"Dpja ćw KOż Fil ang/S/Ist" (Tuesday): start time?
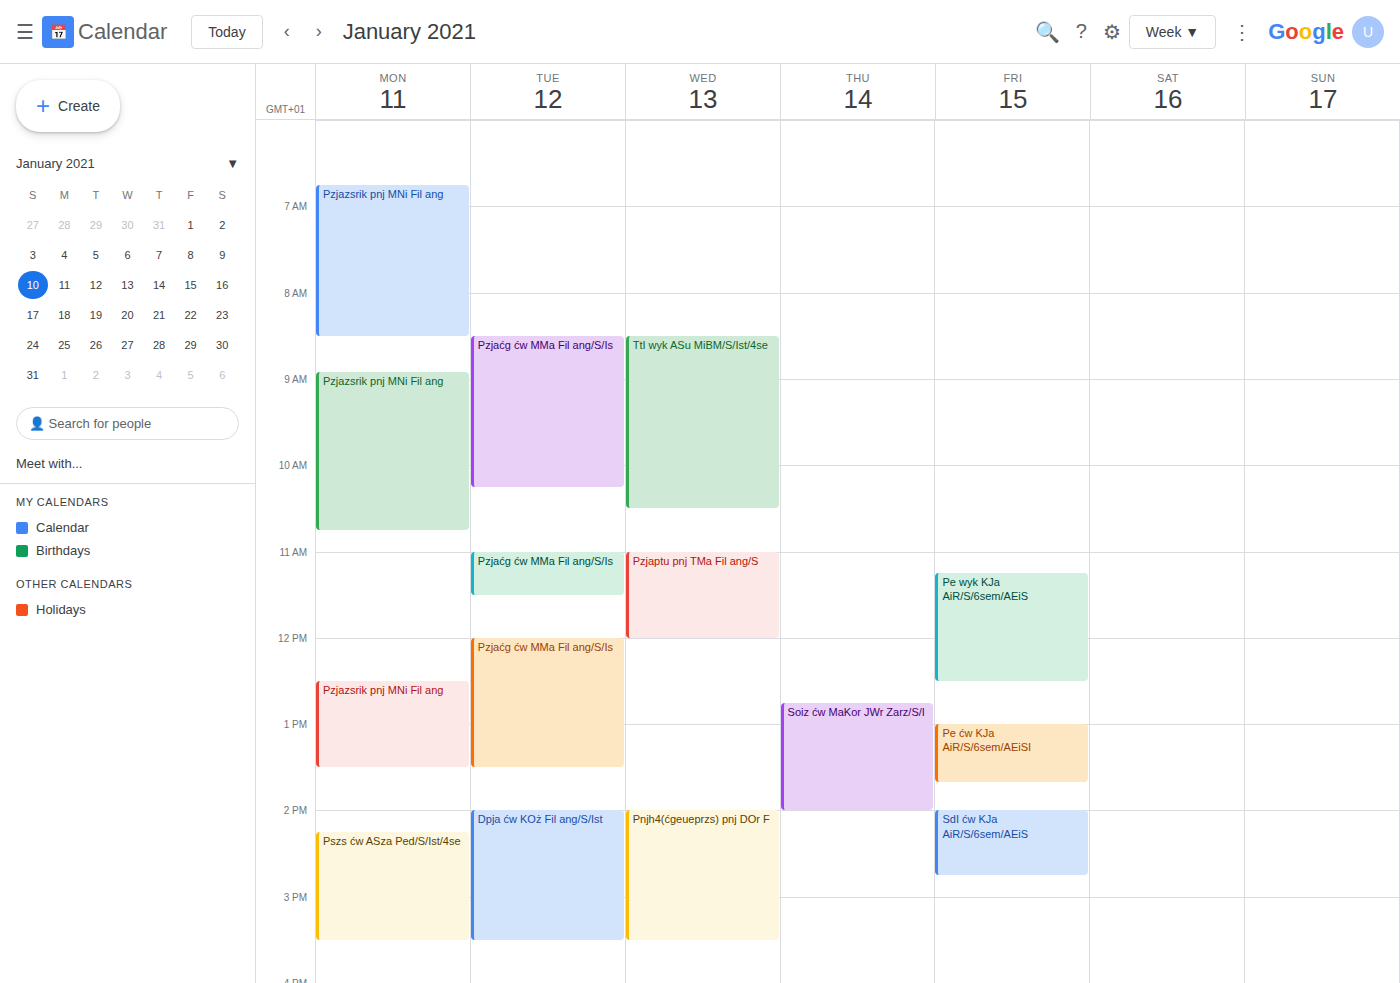
2:00 PM